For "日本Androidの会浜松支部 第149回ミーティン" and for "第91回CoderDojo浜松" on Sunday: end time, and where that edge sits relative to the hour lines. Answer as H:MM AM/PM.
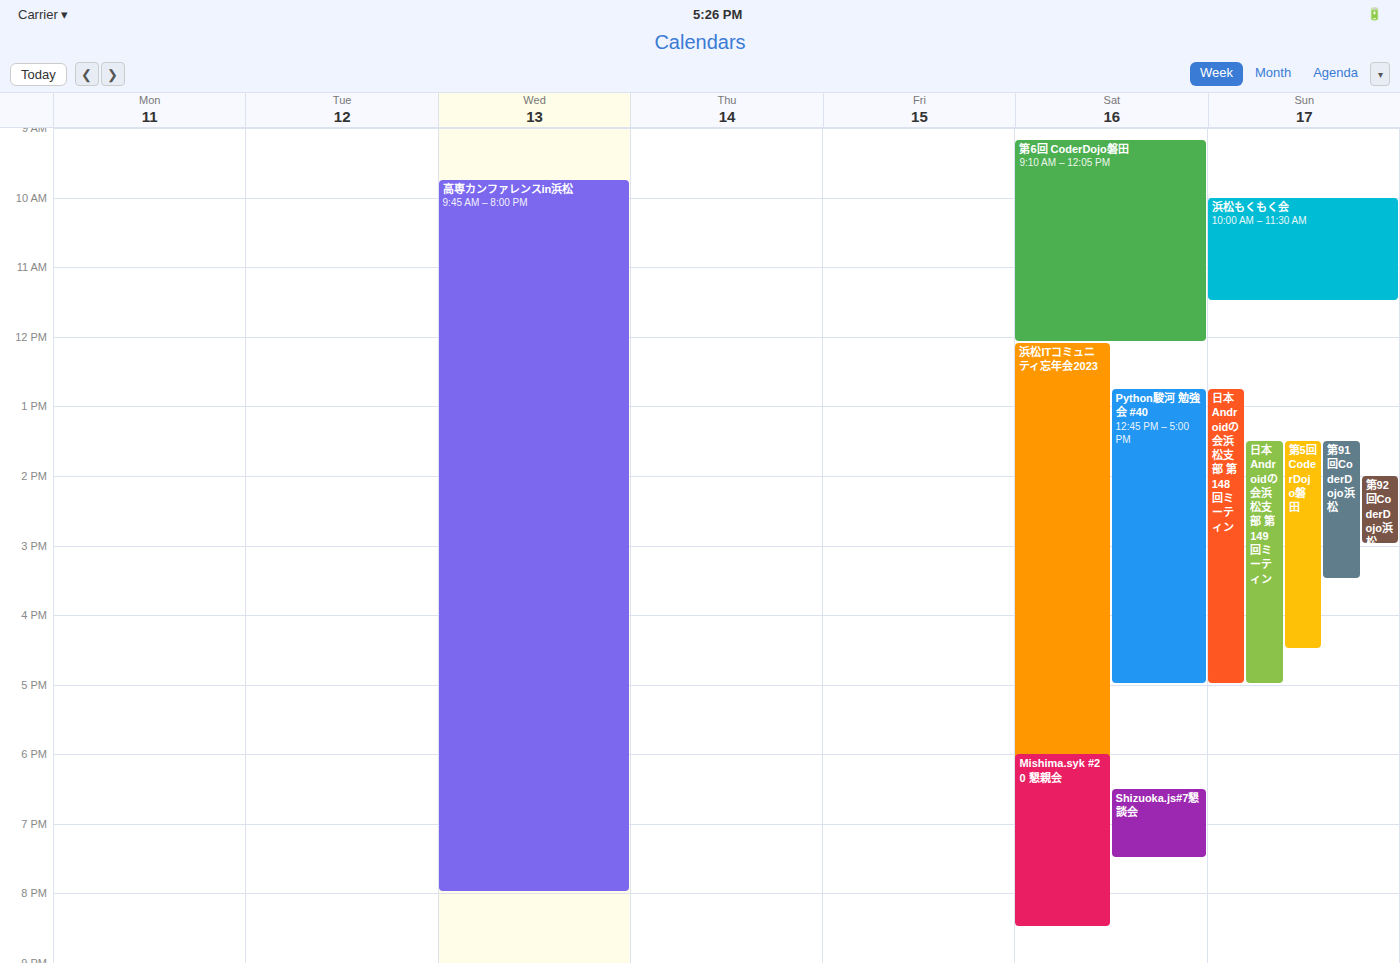
"日本Androidの会浜松支部 第149回ミーティン": 5:00 PM, exactly on the 5 PM line. "第91回CoderDojo浜松": 3:30 PM, halfway between the 3 PM and 4 PM lines.